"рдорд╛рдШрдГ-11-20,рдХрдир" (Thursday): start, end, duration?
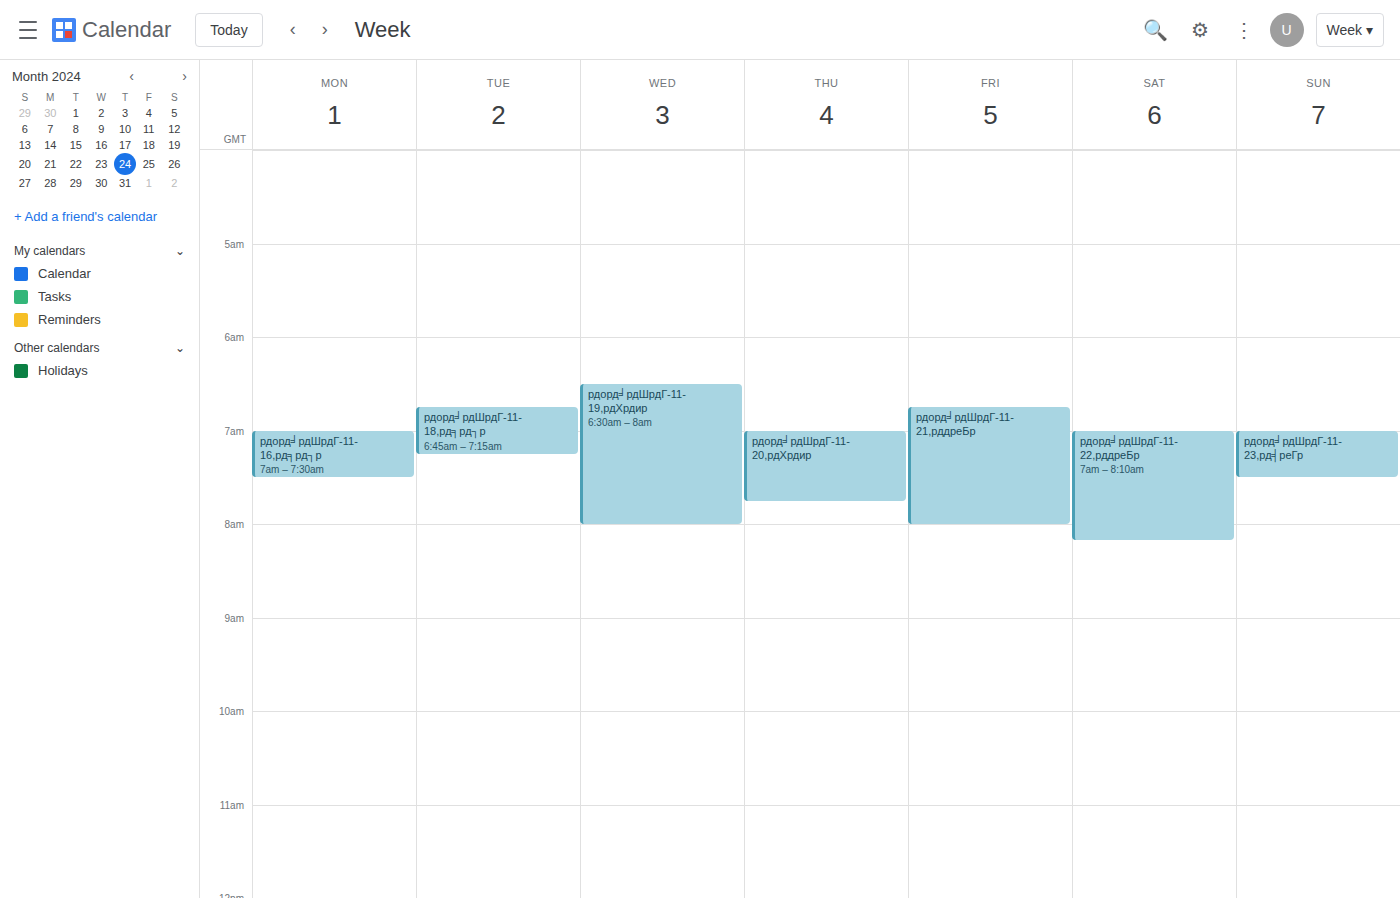
7:00 AM to 7:45 AM, 45 minutes